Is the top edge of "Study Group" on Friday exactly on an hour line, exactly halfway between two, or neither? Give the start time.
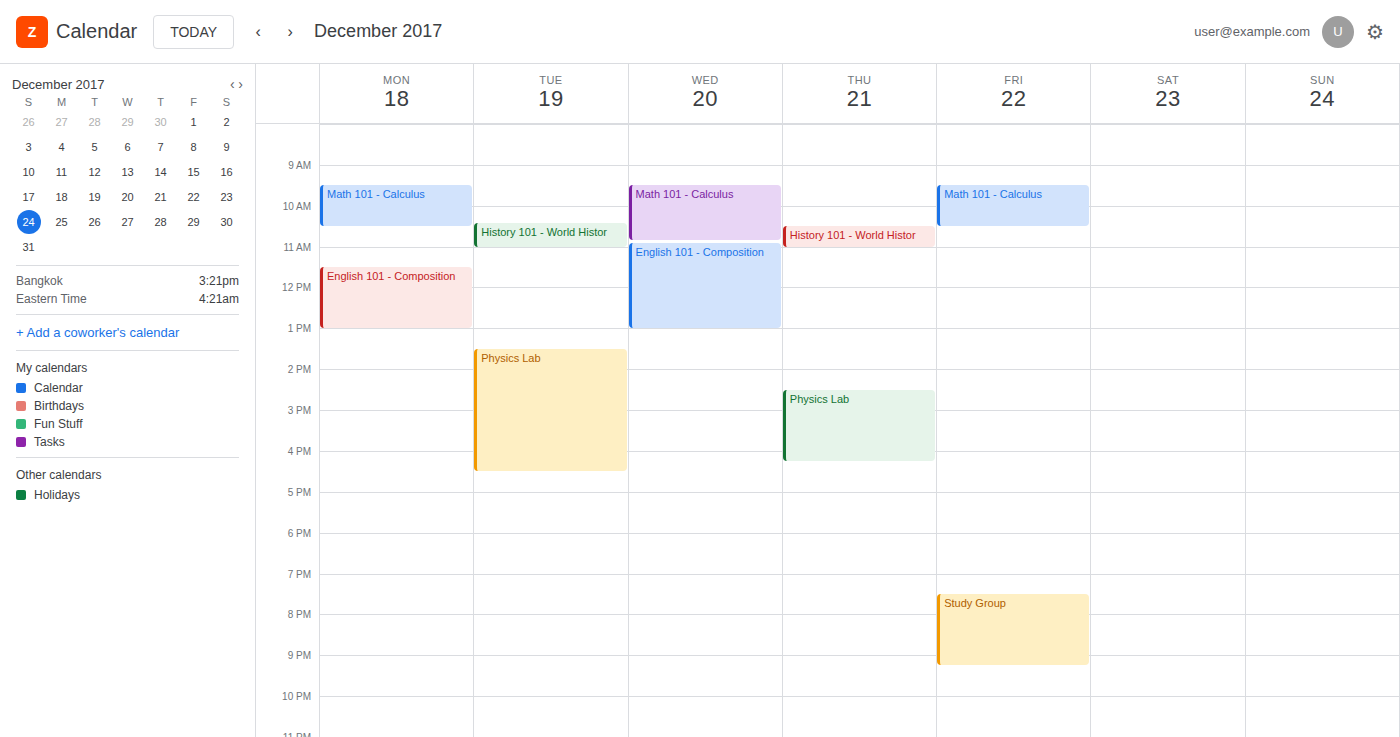
7:30 PM -- halfway between the 7 PM and 8 PM lines.